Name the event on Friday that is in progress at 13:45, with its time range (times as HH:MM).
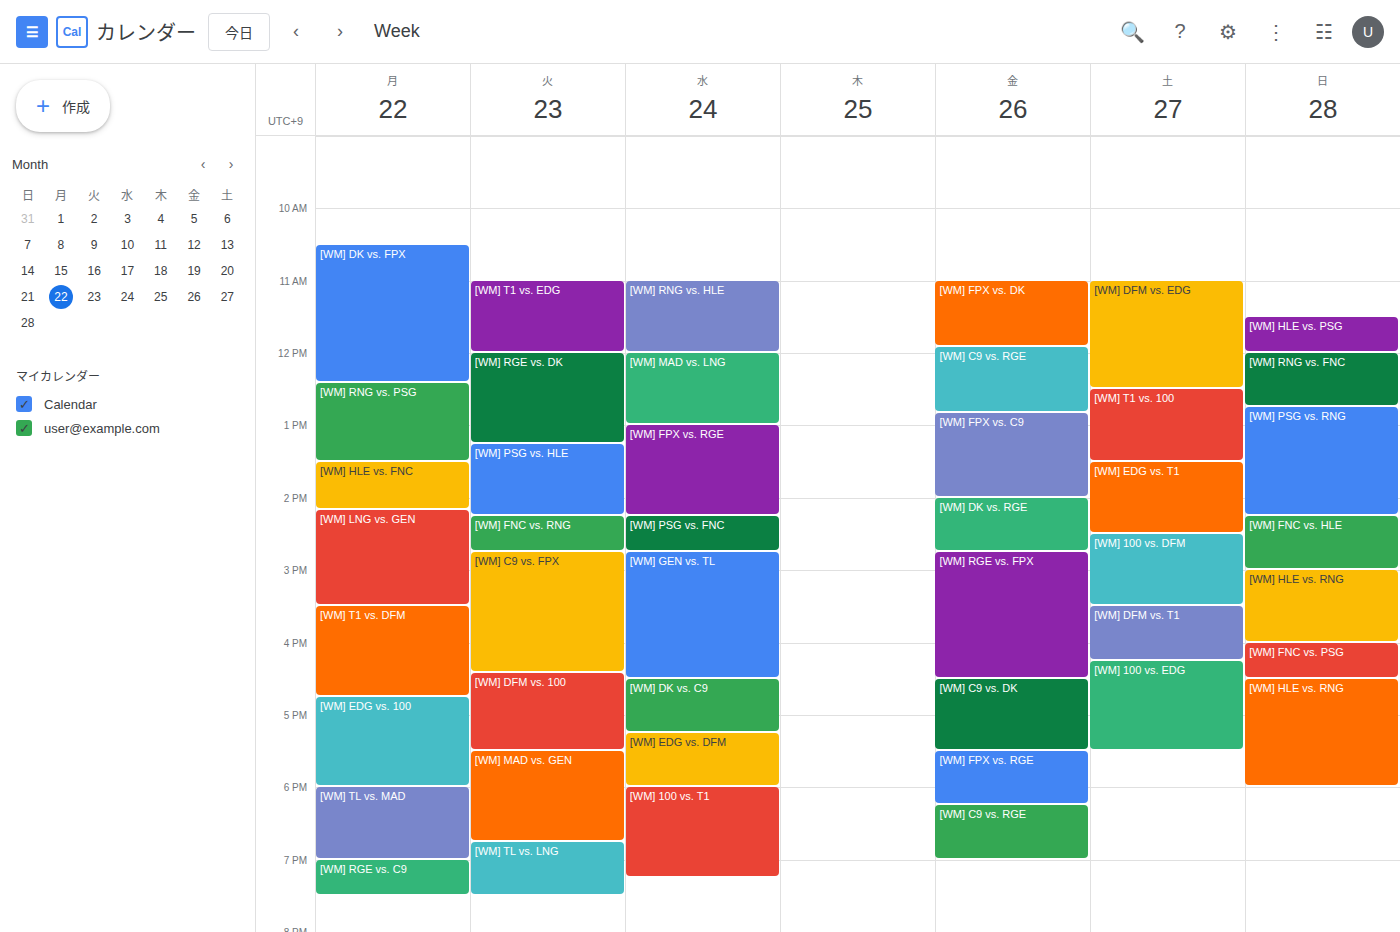
"[WM] FPX vs. C9", 12:50 to 14:00